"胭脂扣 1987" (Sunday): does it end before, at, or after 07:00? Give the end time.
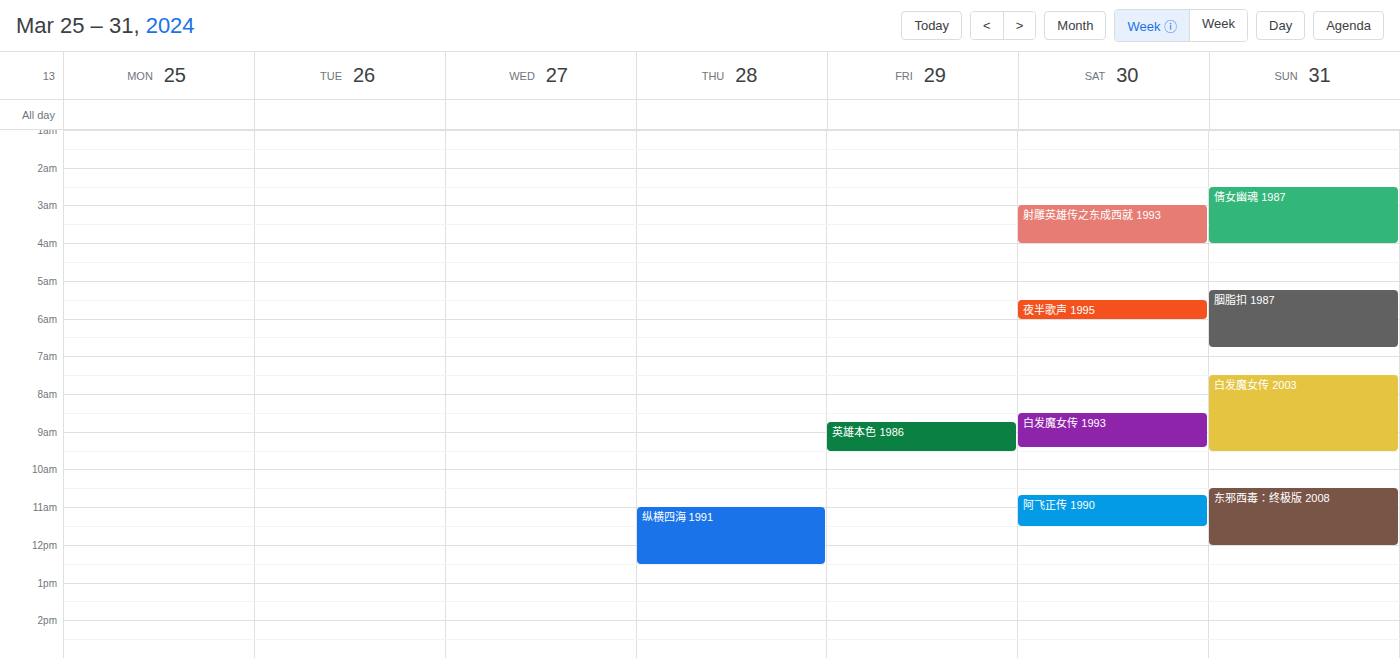
06:45 -- before 07:00, 15 minutes above the 07:00 line.